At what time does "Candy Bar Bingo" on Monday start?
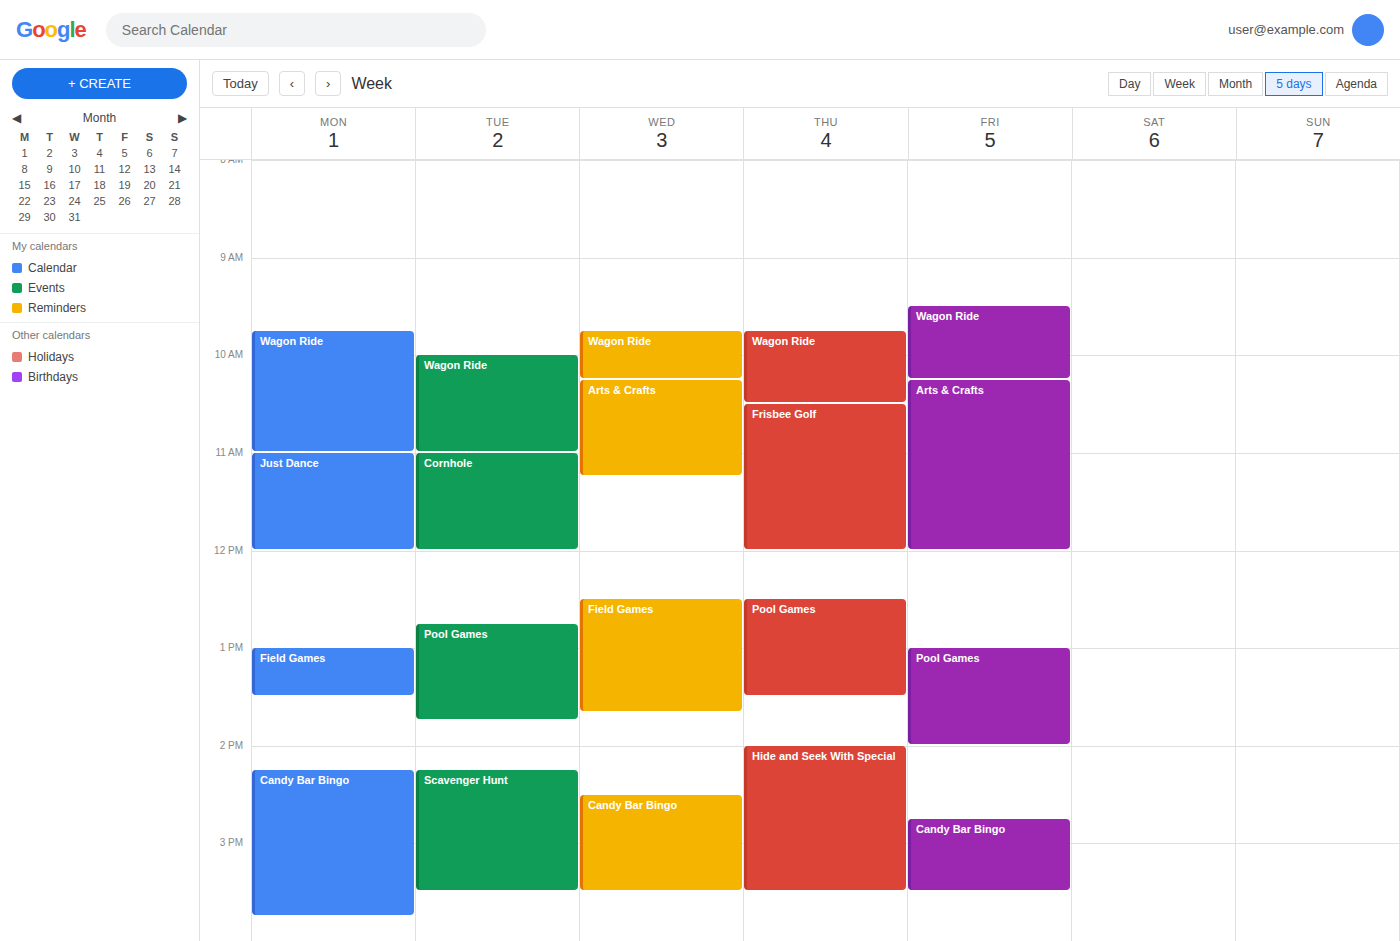
2:15 PM